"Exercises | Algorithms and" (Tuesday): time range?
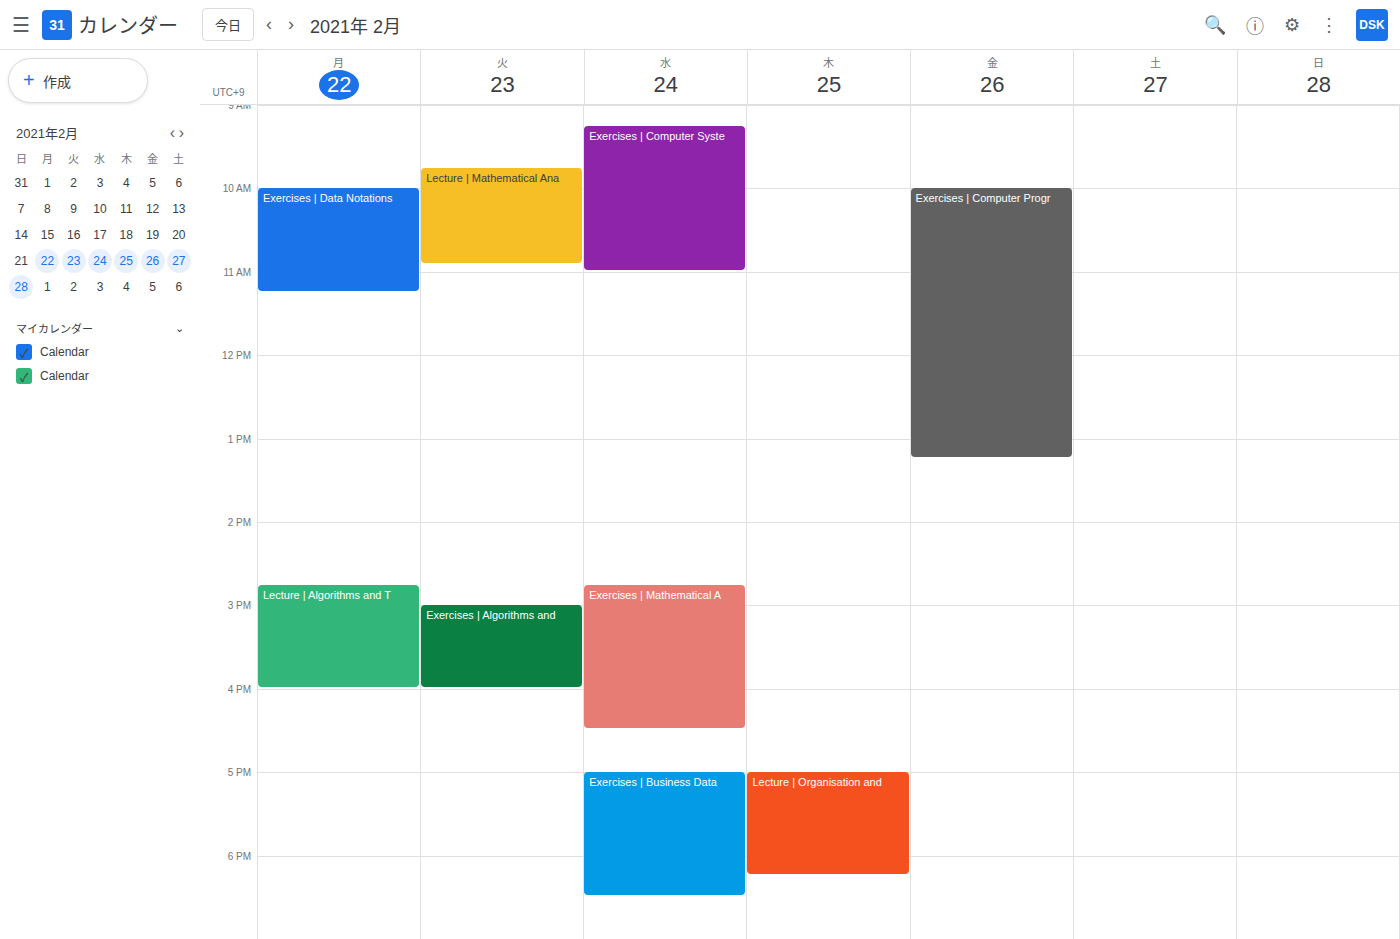
15:00 to 16:00